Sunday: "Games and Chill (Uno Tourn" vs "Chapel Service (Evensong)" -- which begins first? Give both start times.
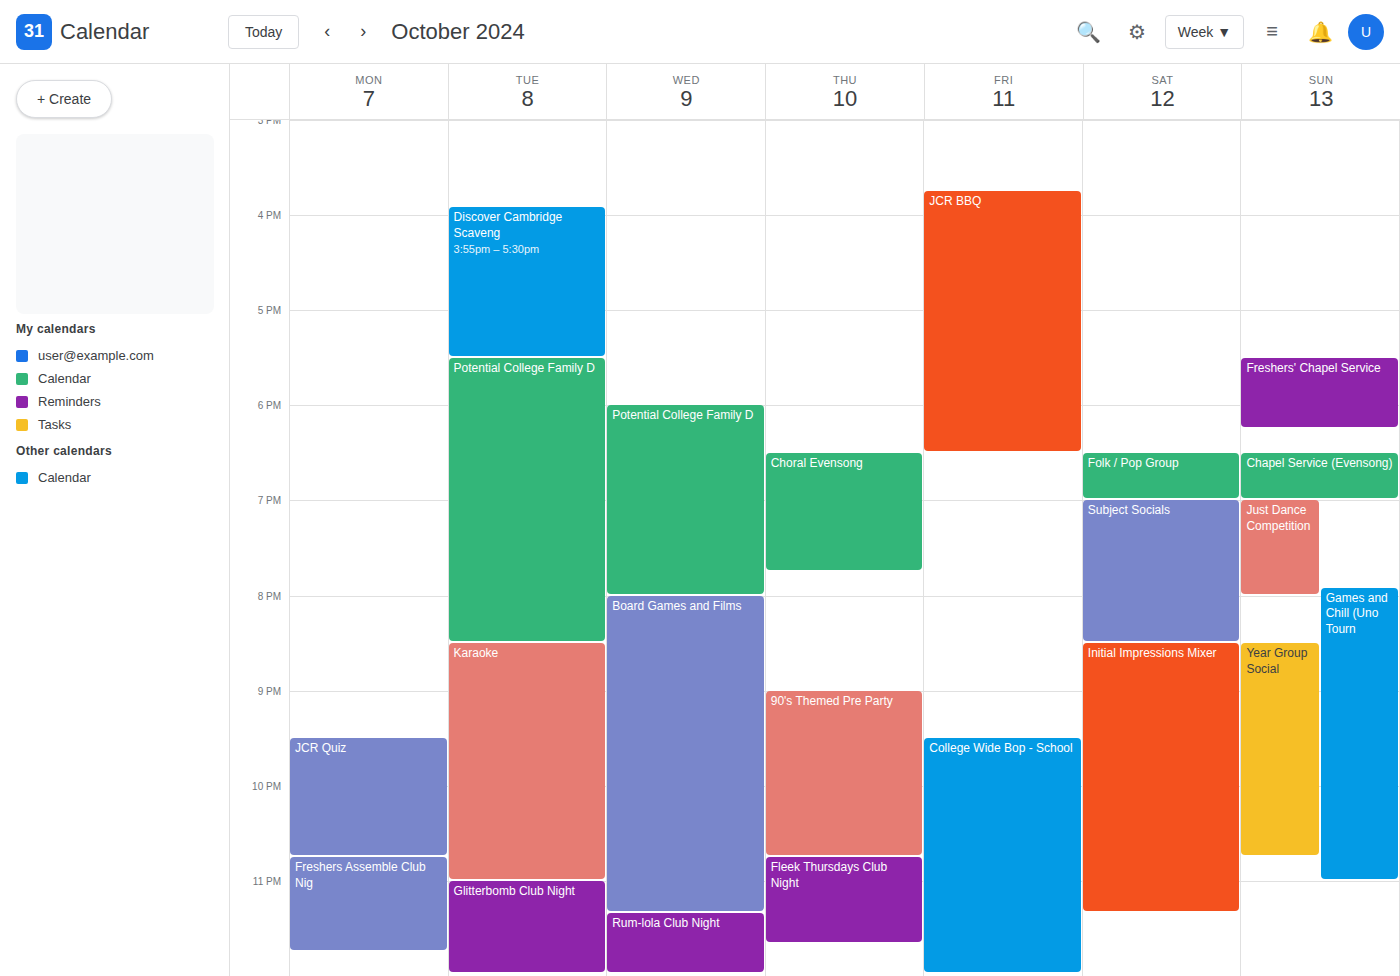
"Chapel Service (Evensong)" 6:30 PM; "Games and Chill (Uno Tourn" 7:55 PM.